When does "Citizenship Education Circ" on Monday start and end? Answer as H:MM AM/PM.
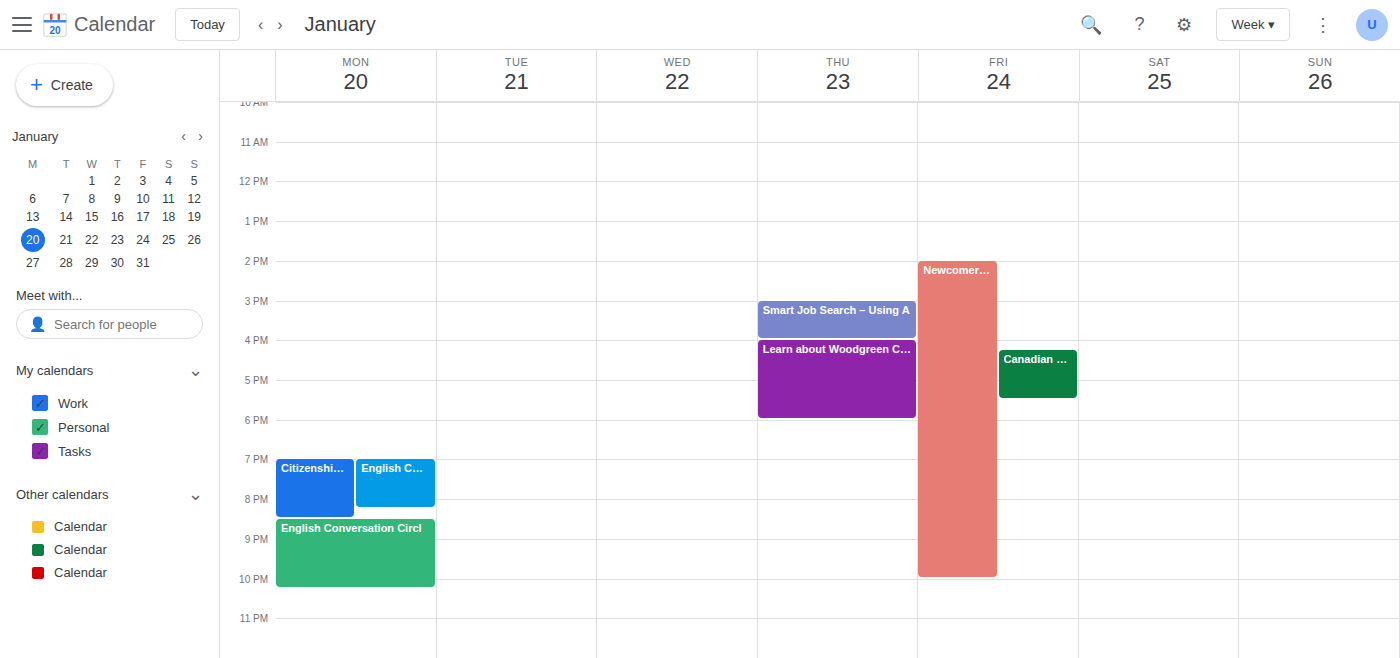
7:00 PM to 8:30 PM